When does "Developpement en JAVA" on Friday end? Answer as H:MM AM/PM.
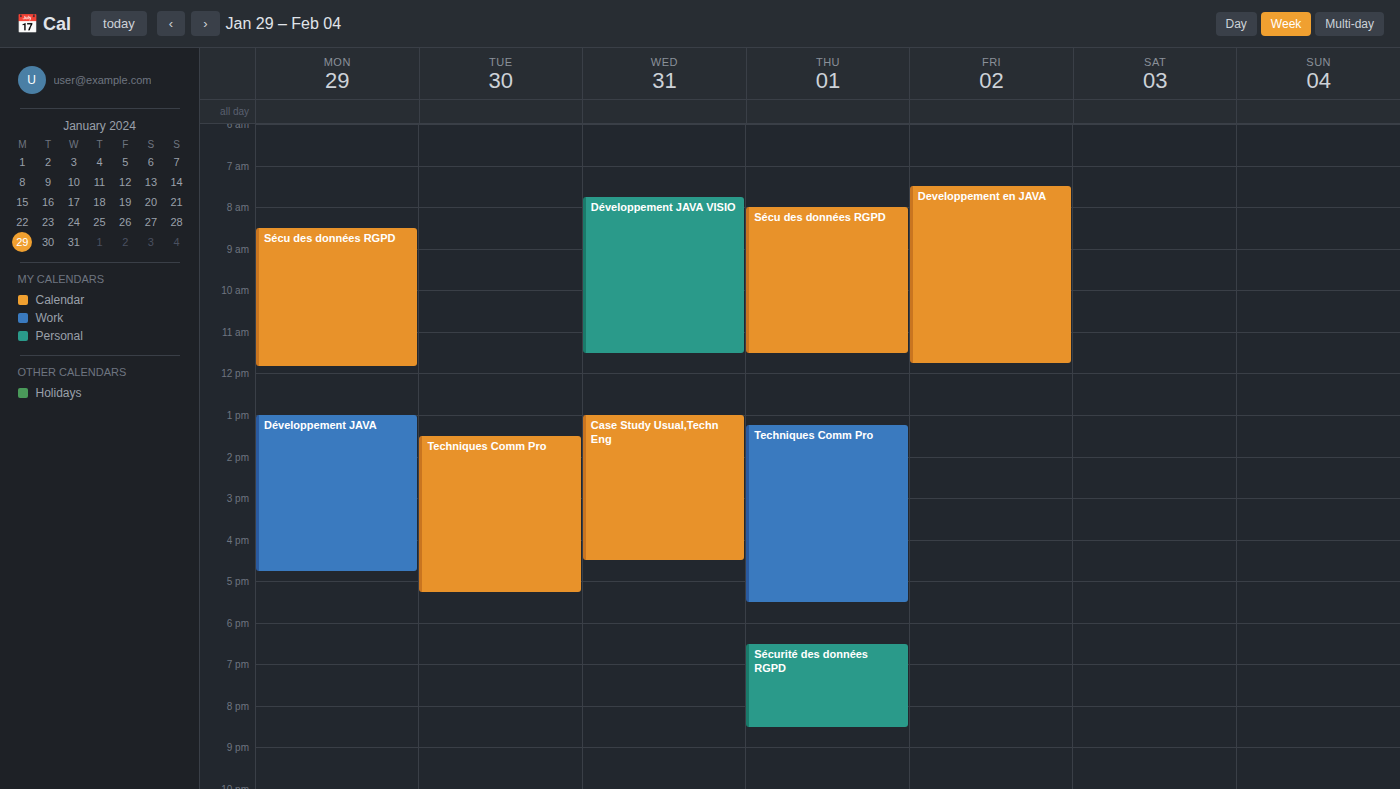
11:45 AM